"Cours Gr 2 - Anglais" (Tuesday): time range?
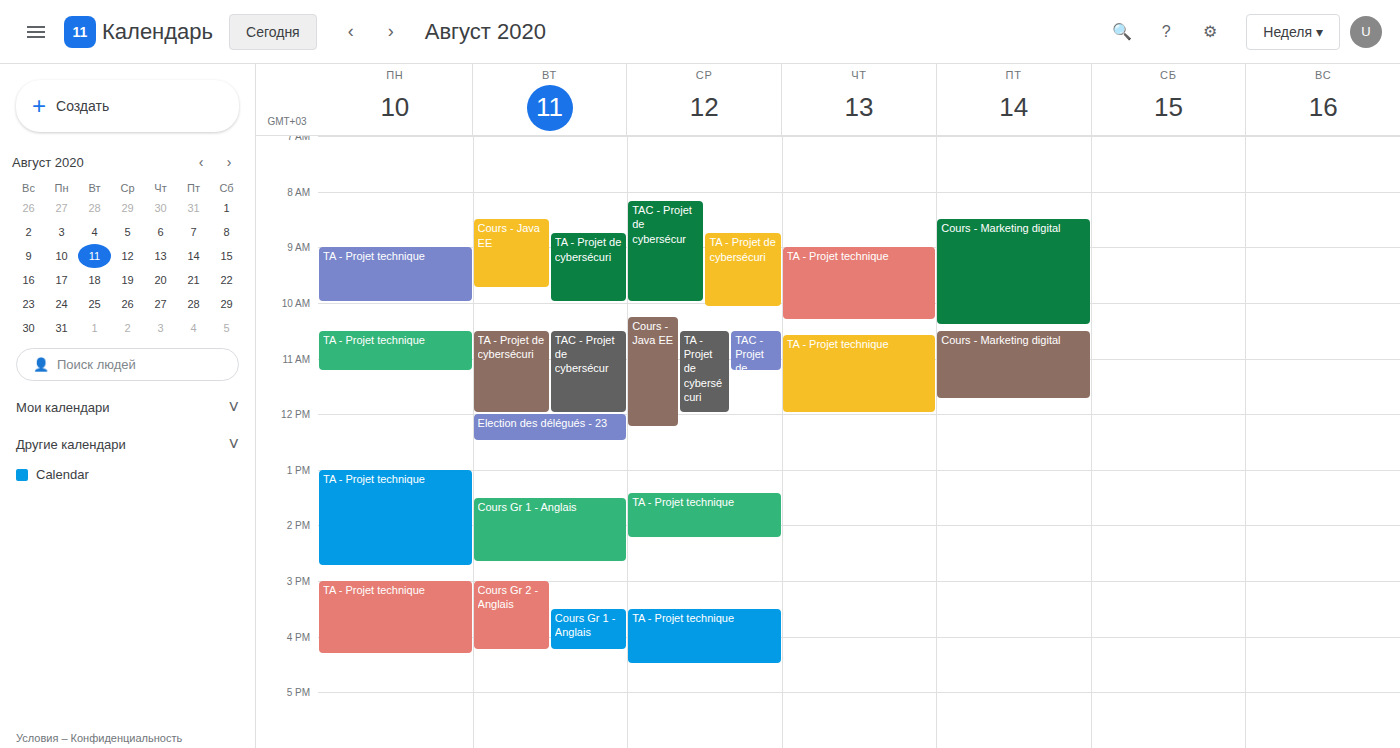
3:00 PM to 4:15 PM